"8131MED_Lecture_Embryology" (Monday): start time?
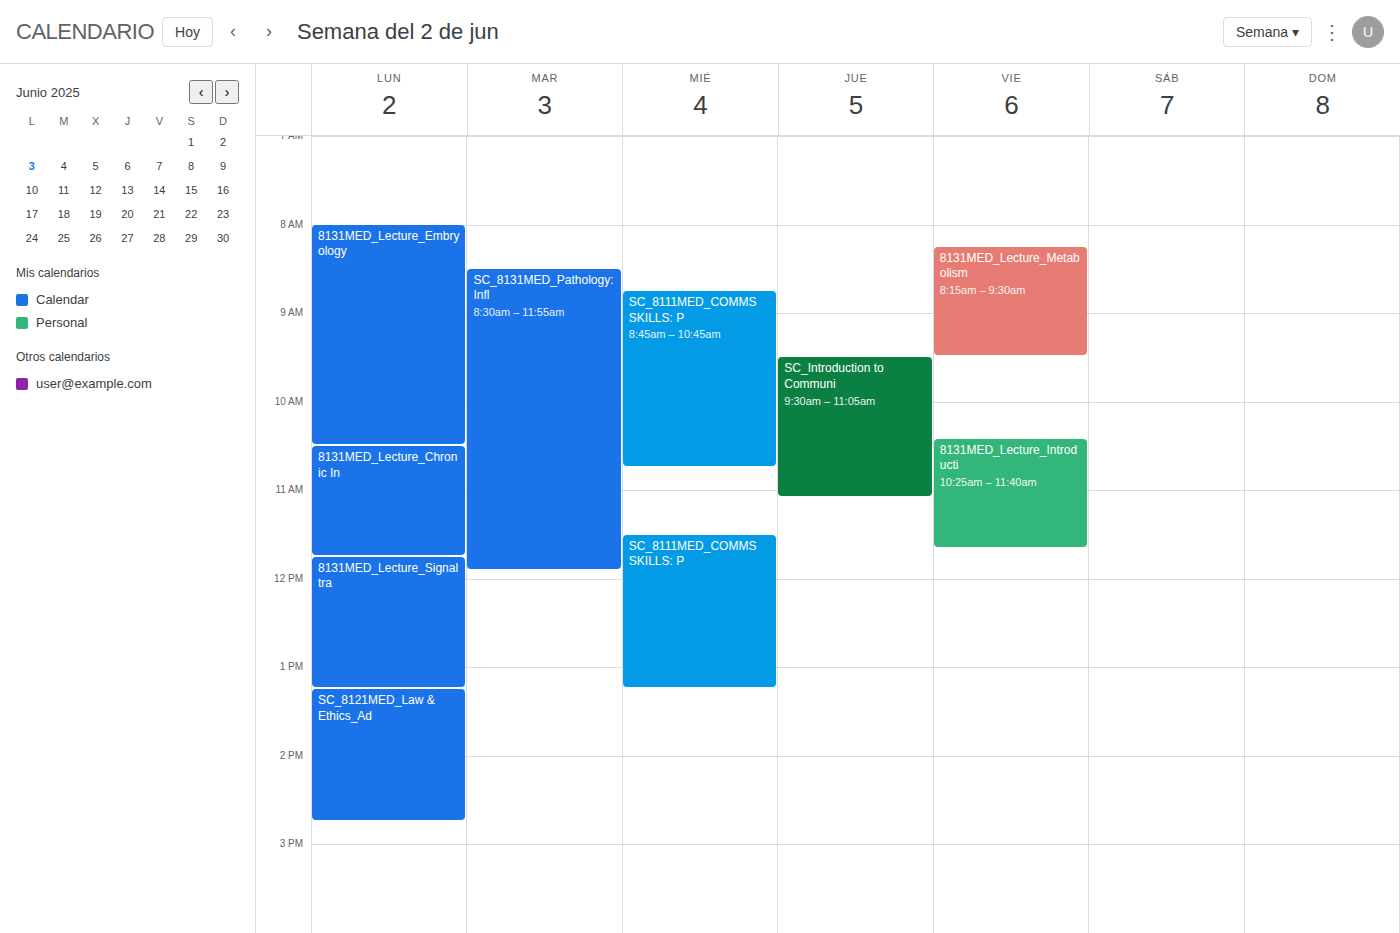
8:00 AM